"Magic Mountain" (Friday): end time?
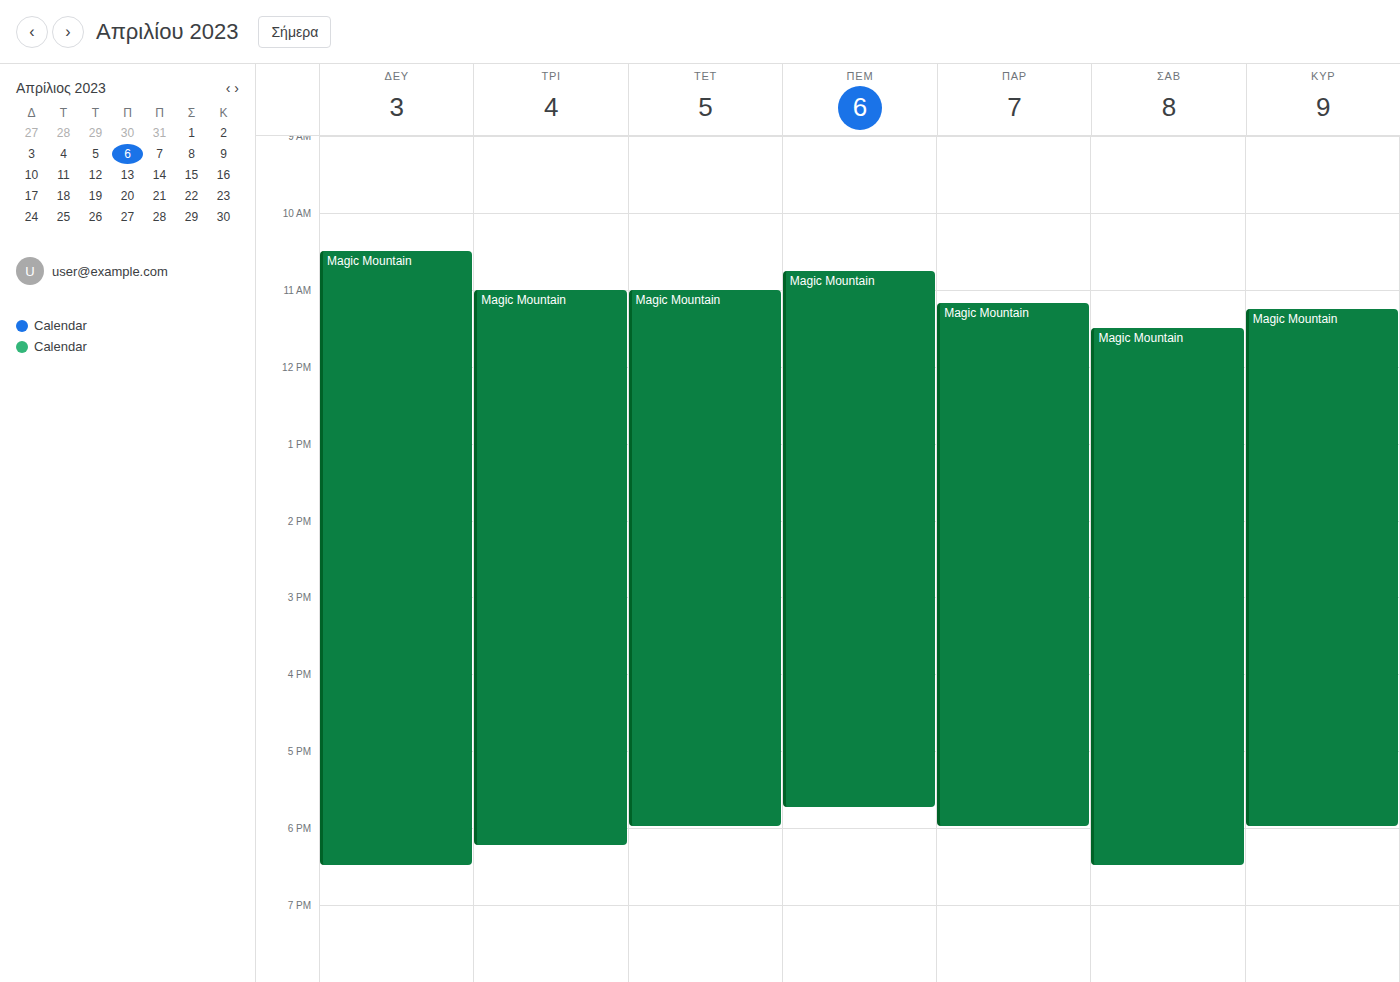
6:00 PM